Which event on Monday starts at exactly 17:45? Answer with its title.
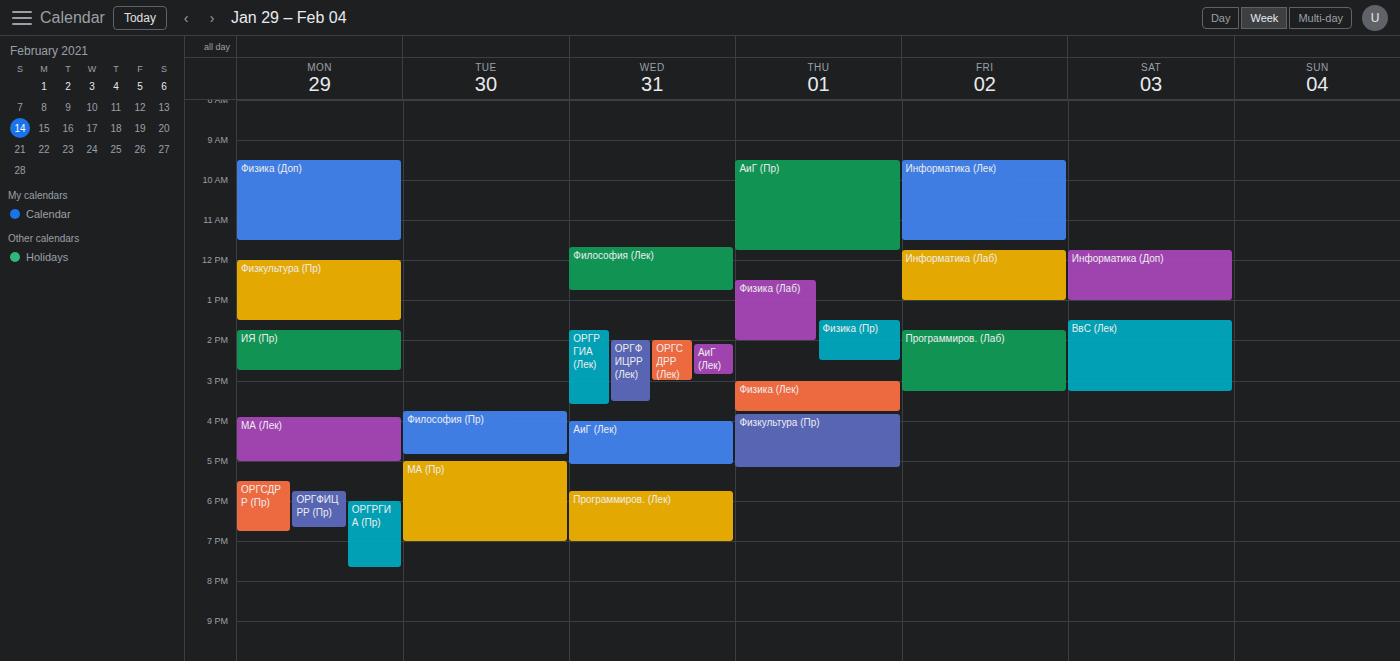
"ОРГФИЦРР (Пр)"